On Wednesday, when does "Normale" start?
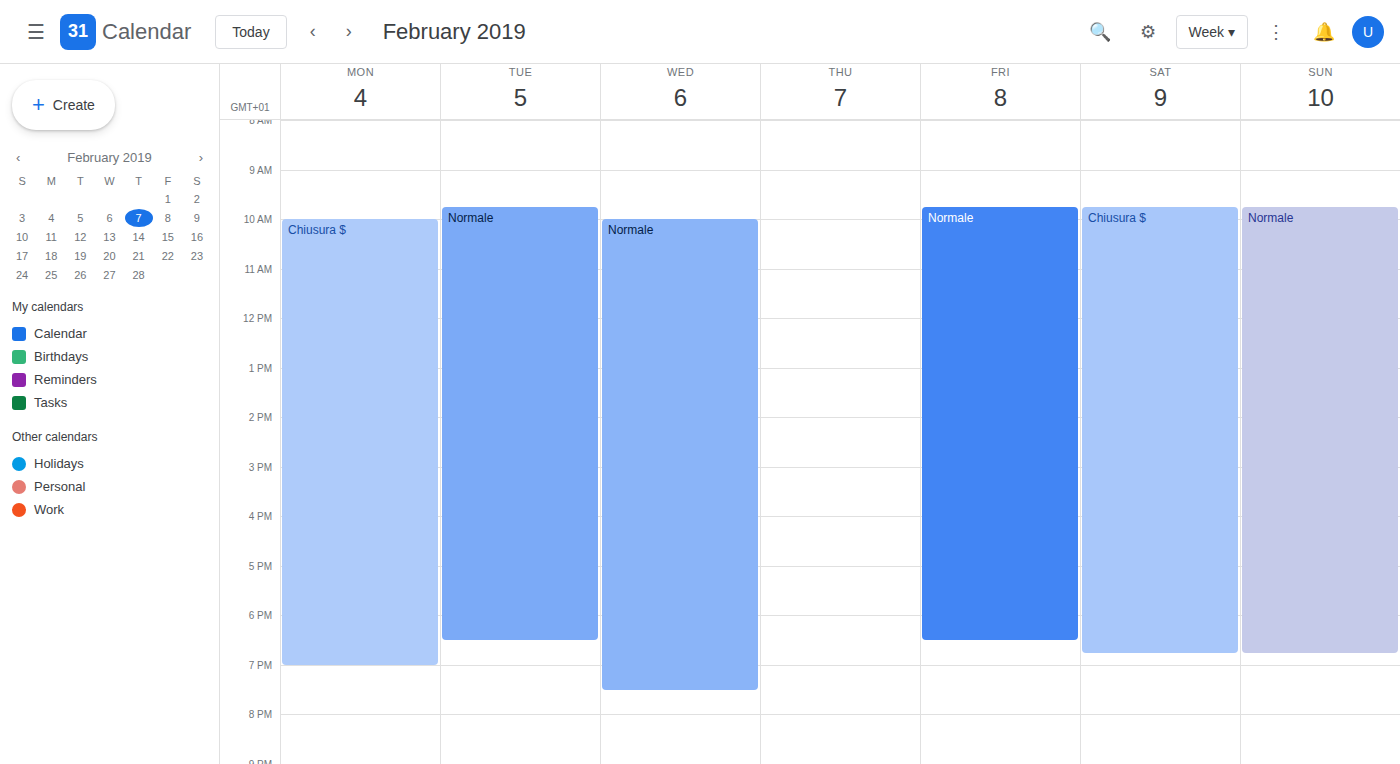
10:00 AM